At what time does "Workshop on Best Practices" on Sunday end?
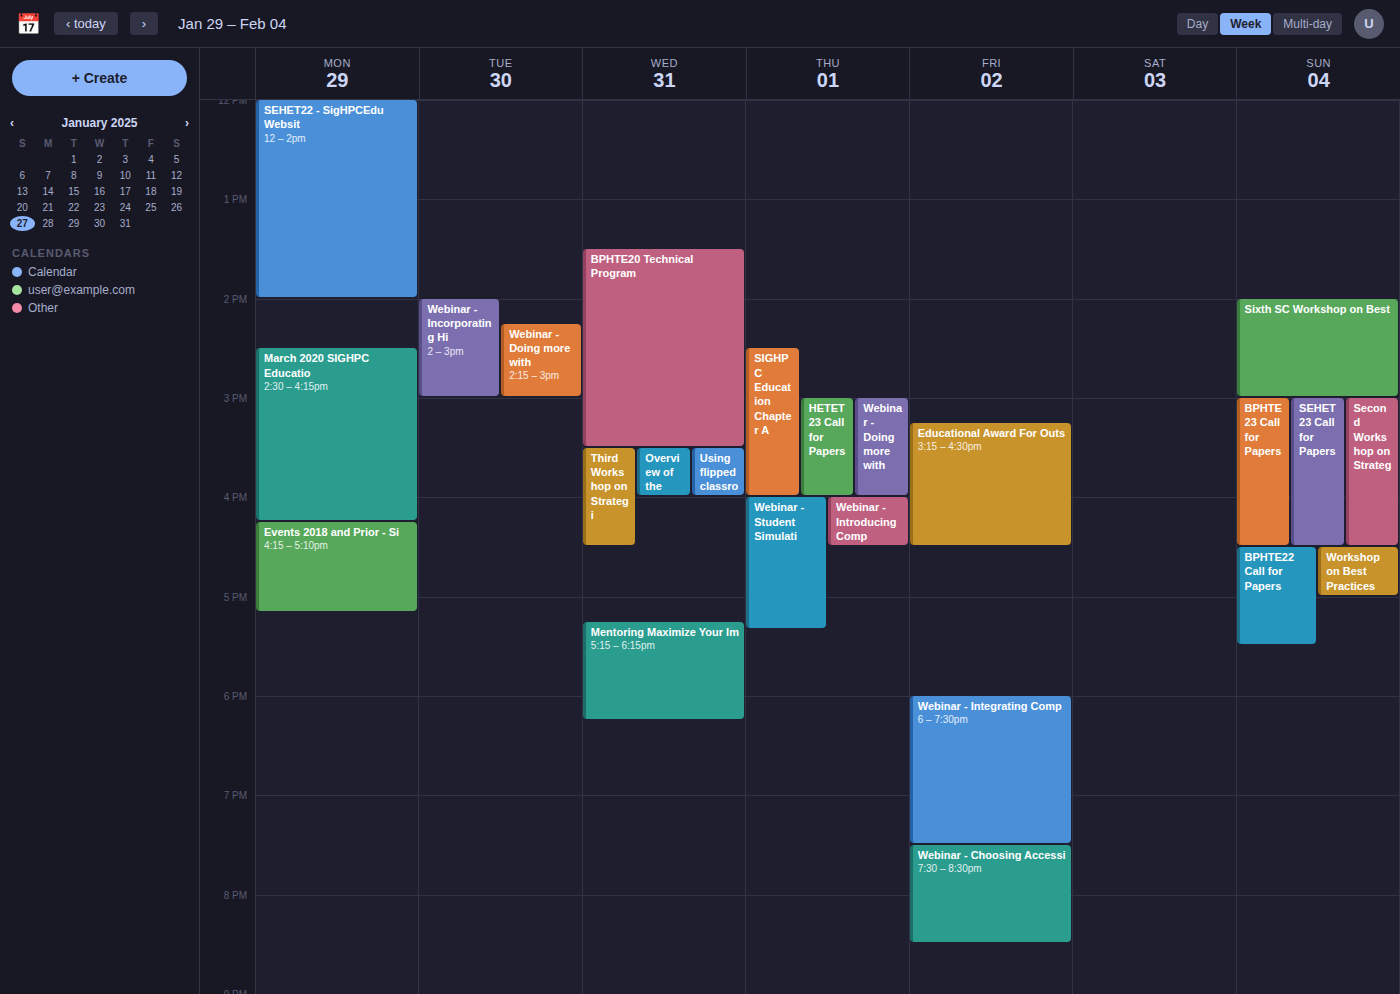
5:00 PM